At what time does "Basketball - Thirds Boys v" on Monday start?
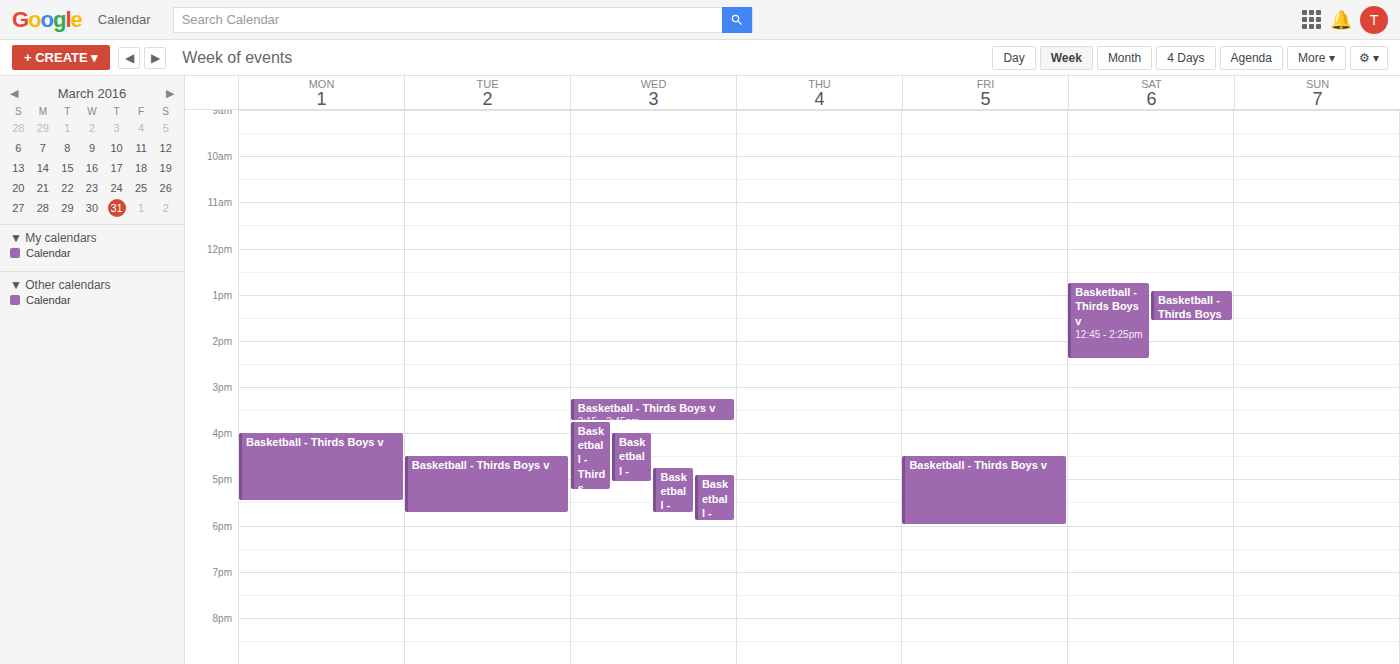
16:00